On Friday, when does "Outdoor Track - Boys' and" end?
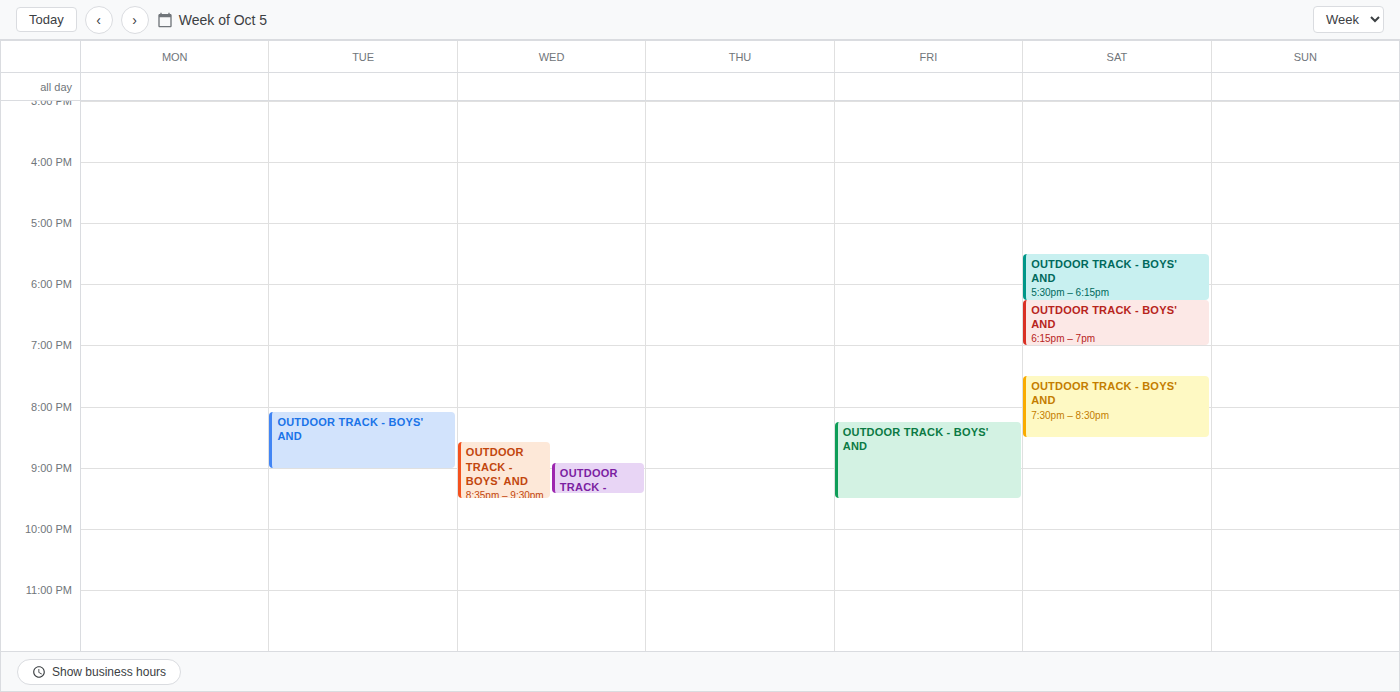
9:30 PM